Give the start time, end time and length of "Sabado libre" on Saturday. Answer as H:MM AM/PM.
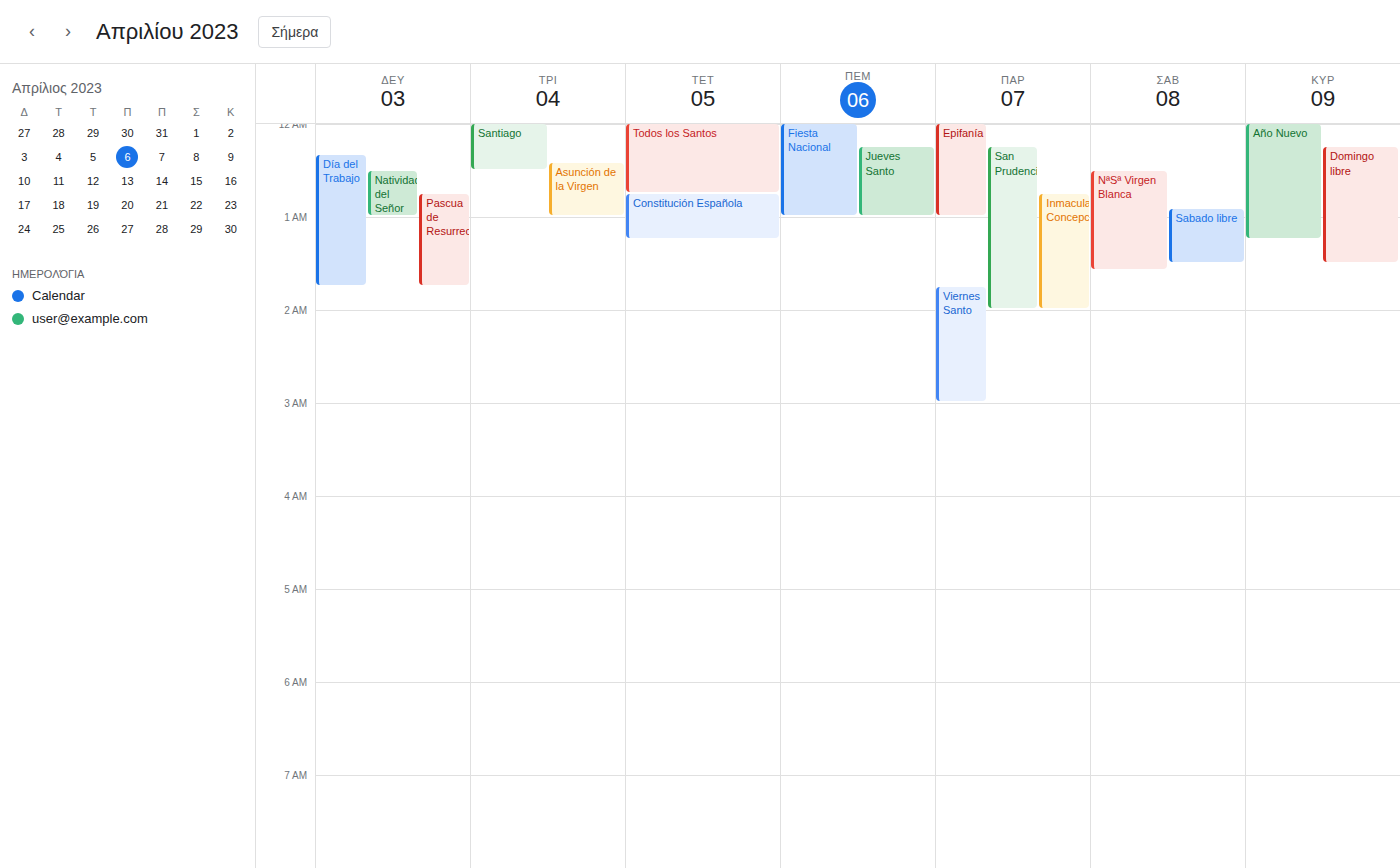
12:55 AM to 1:30 AM, 35 minutes